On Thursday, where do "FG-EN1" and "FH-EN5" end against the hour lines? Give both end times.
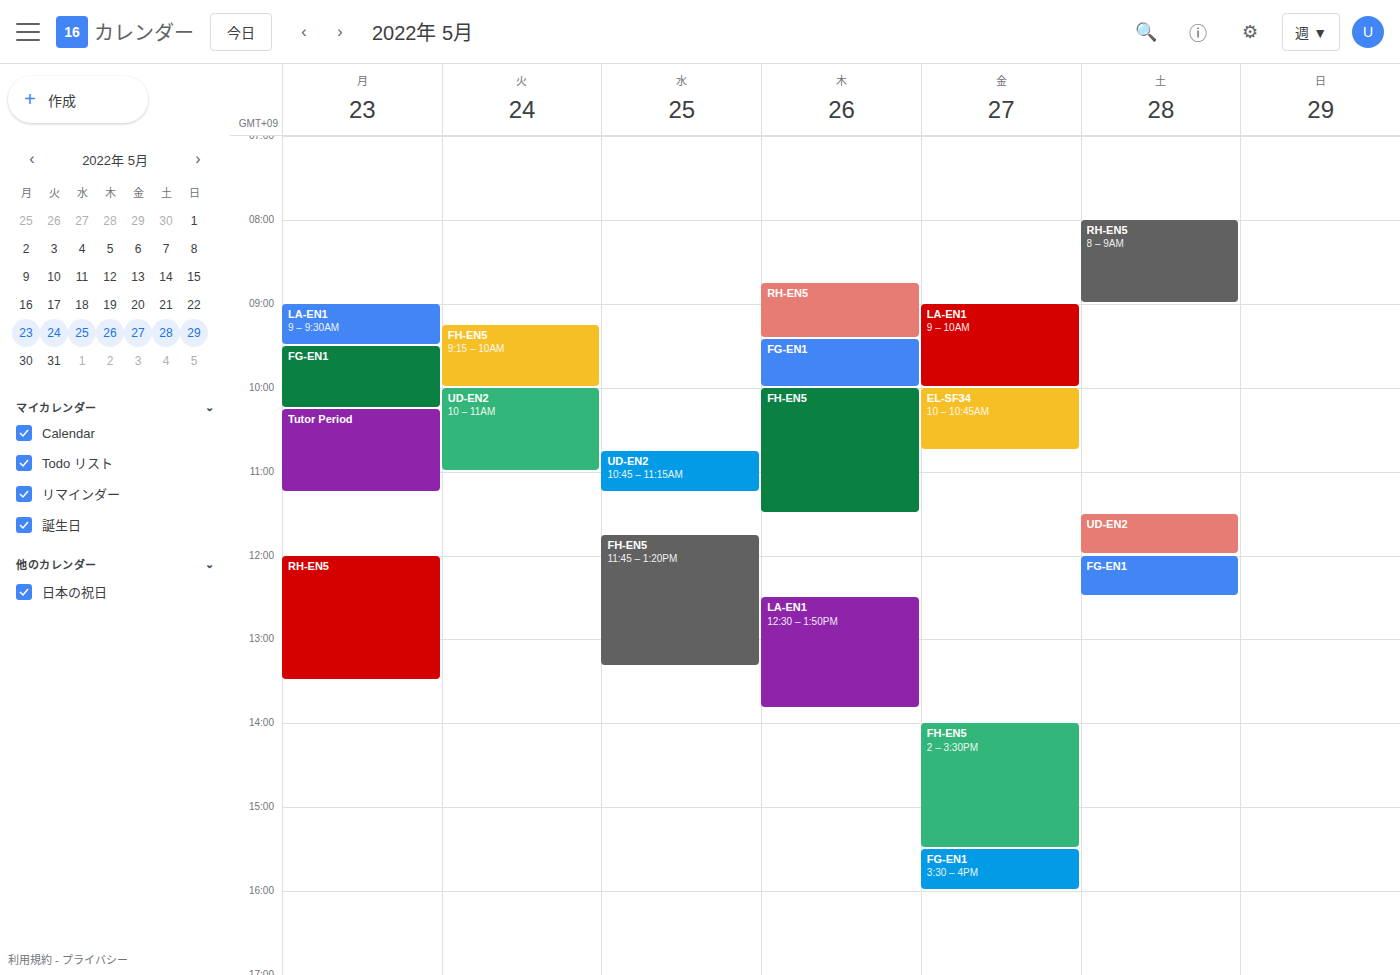
"FG-EN1": 10:00 AM, exactly on the 10 AM line. "FH-EN5": 11:30 AM, halfway between the 11 AM and 12 PM lines.